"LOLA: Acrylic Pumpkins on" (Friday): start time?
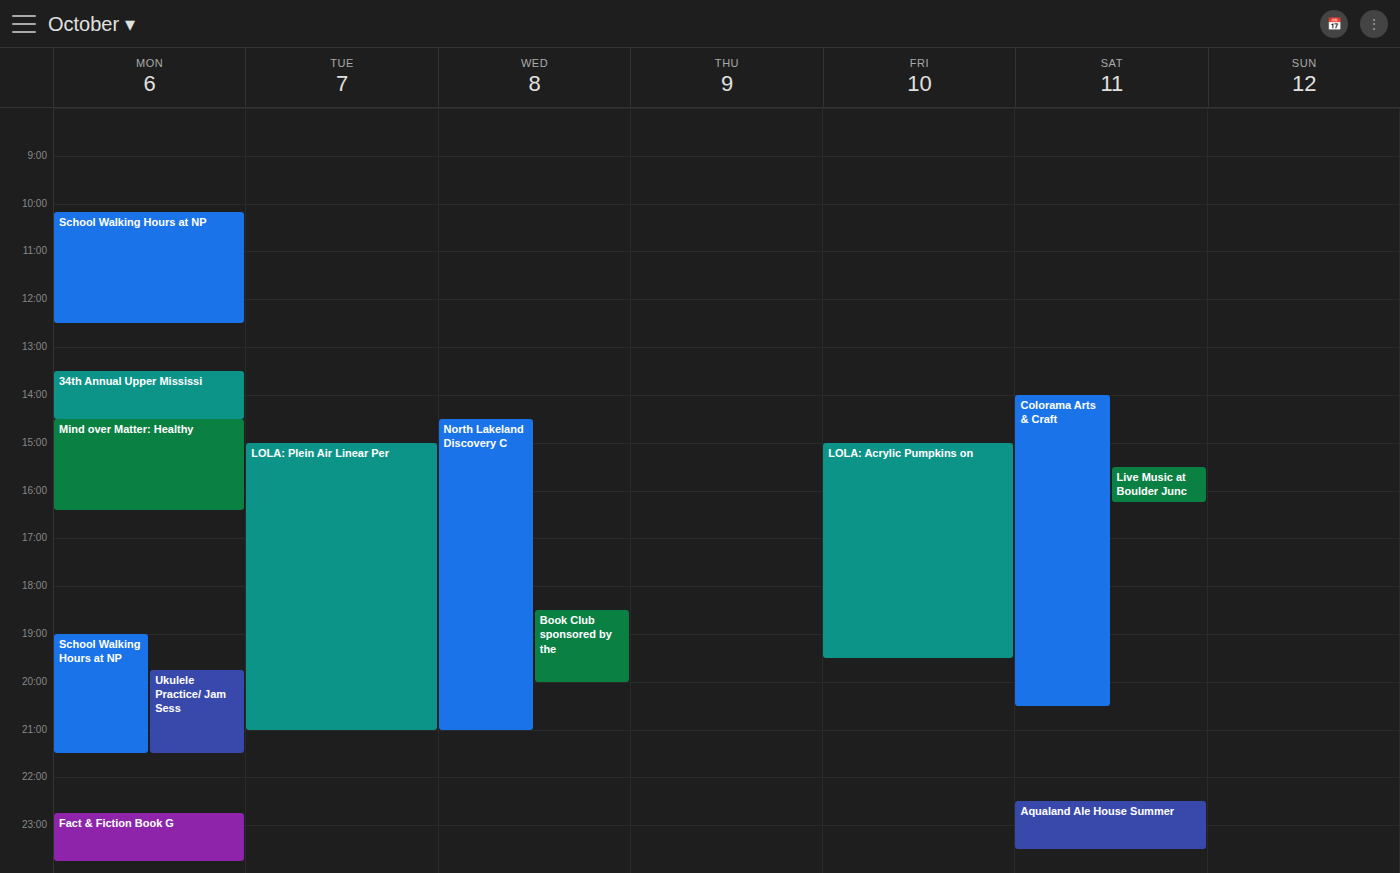
3:00 PM